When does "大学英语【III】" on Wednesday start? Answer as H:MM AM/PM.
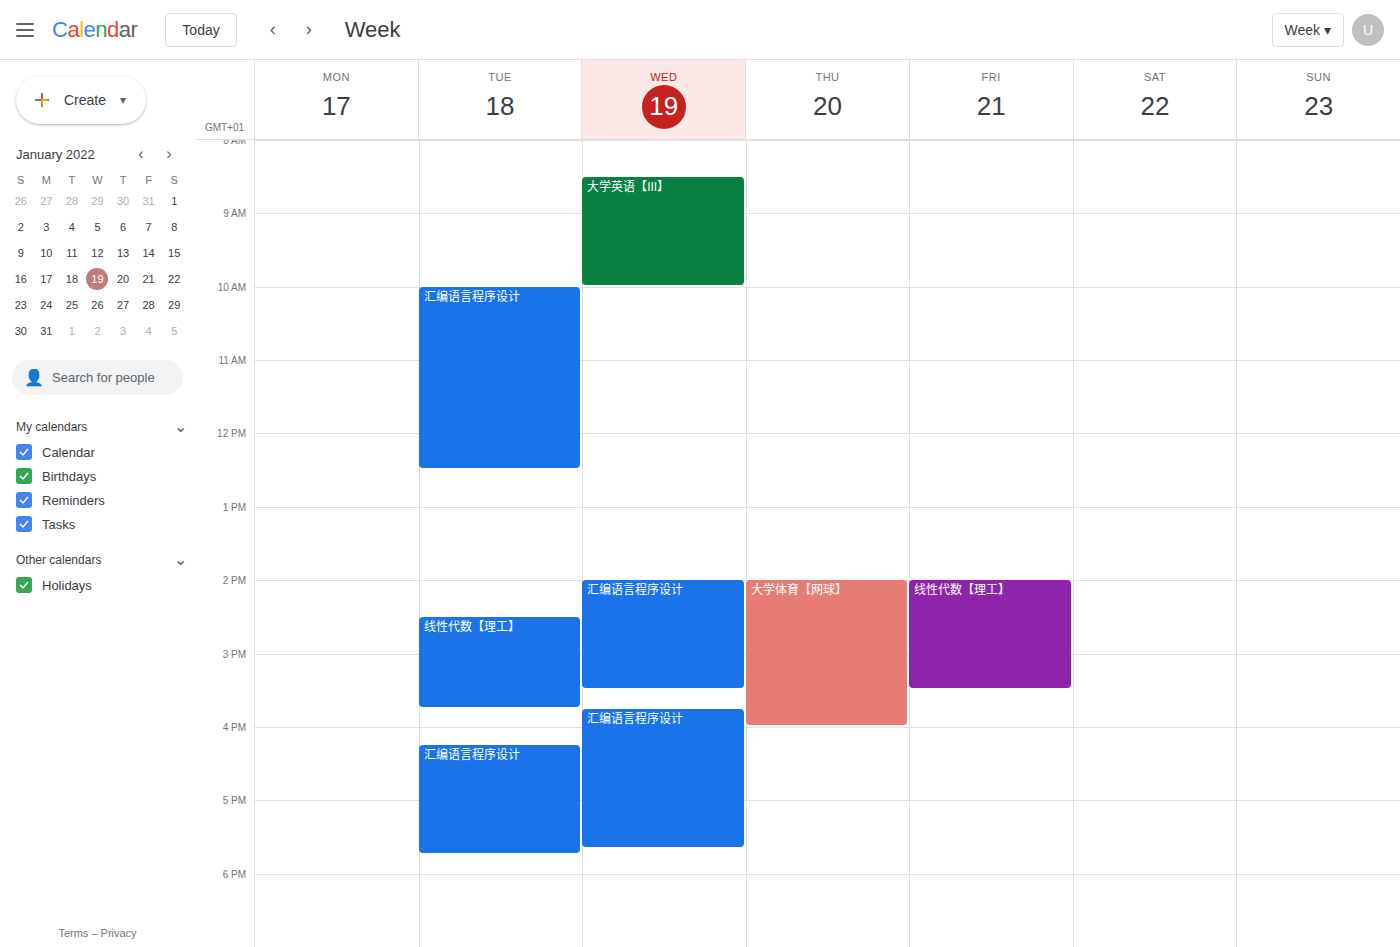
8:30 AM